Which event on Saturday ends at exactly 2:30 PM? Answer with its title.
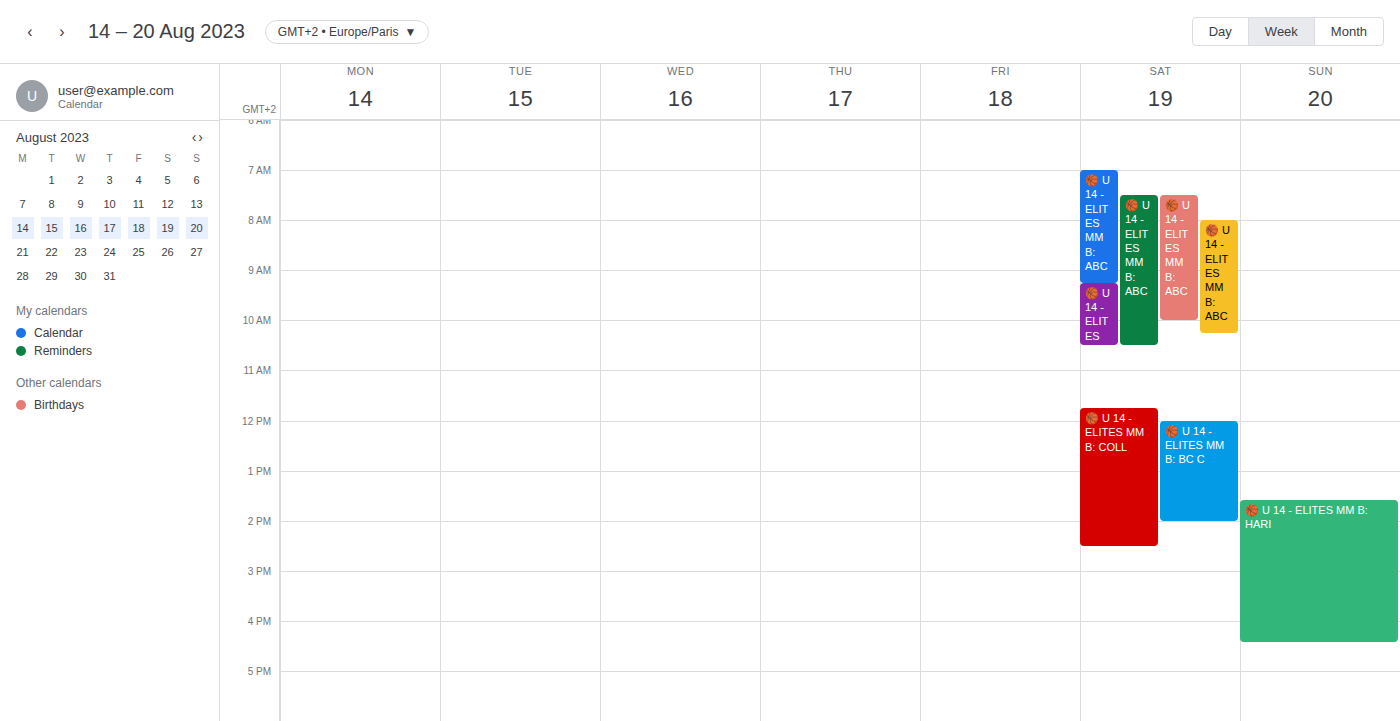
"🏀 U 14 - ELITES MM B: COLL"